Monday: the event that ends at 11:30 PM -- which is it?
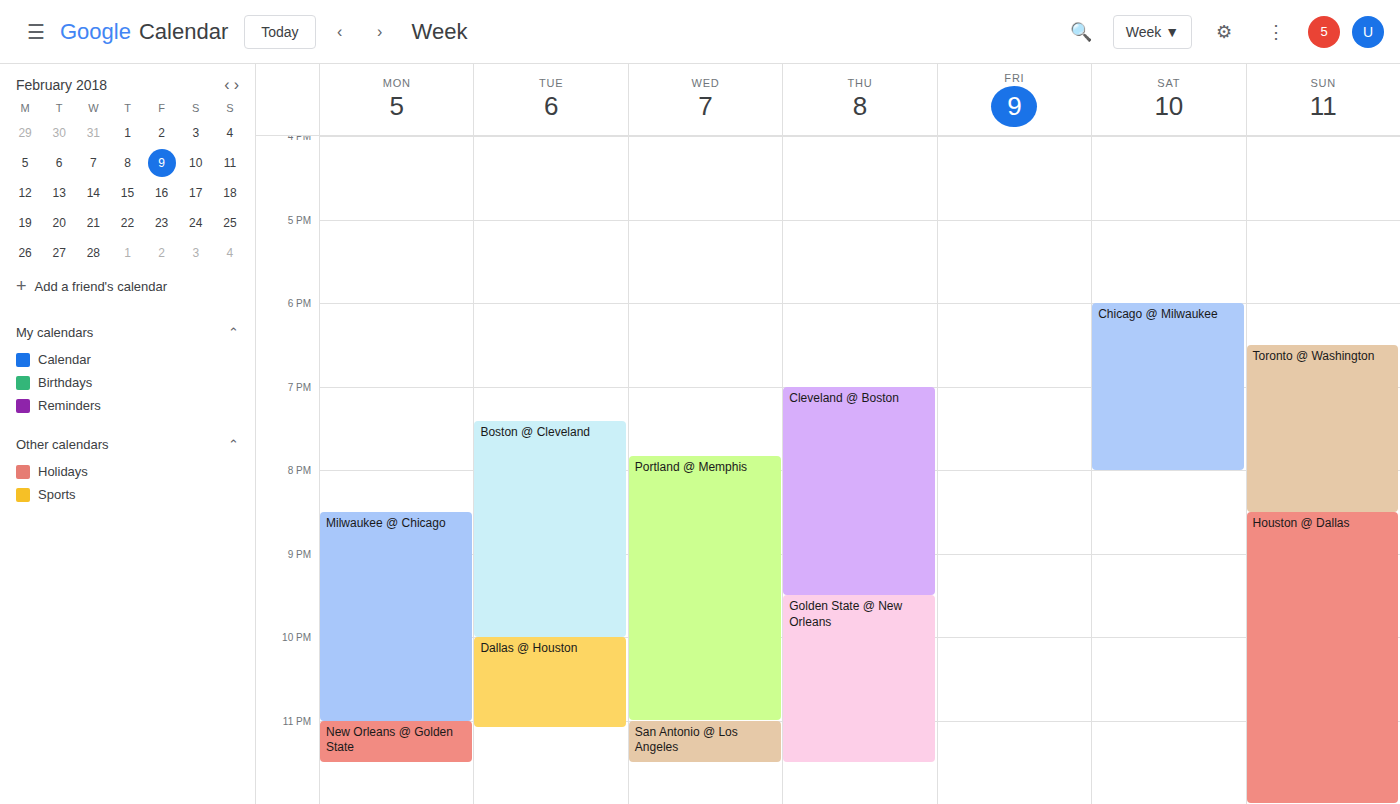
"New Orleans @ Golden State"